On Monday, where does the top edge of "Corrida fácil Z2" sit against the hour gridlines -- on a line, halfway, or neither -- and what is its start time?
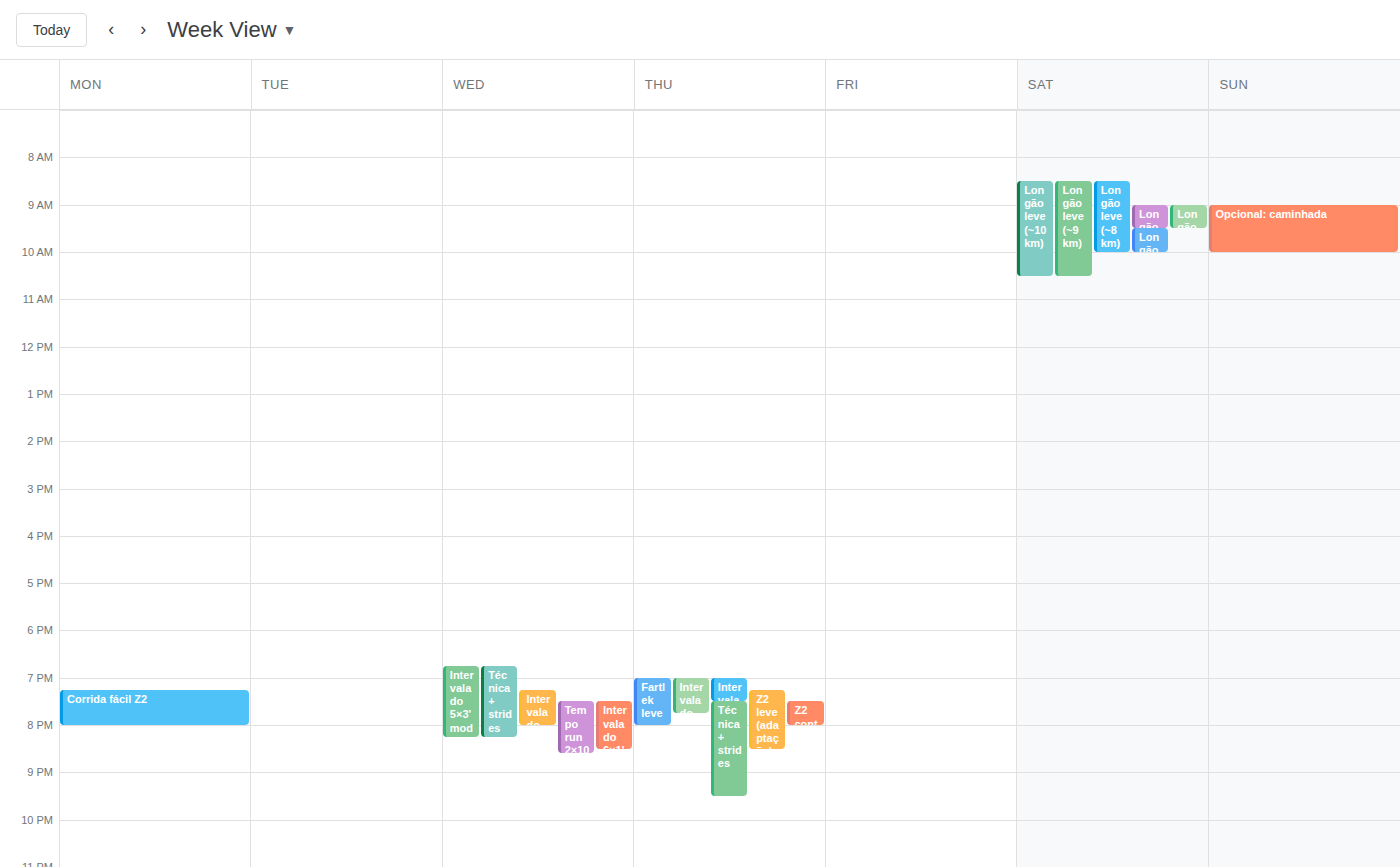
7:15 PM -- neither: a quarter of the way from the 7 PM line to the 8 PM line.